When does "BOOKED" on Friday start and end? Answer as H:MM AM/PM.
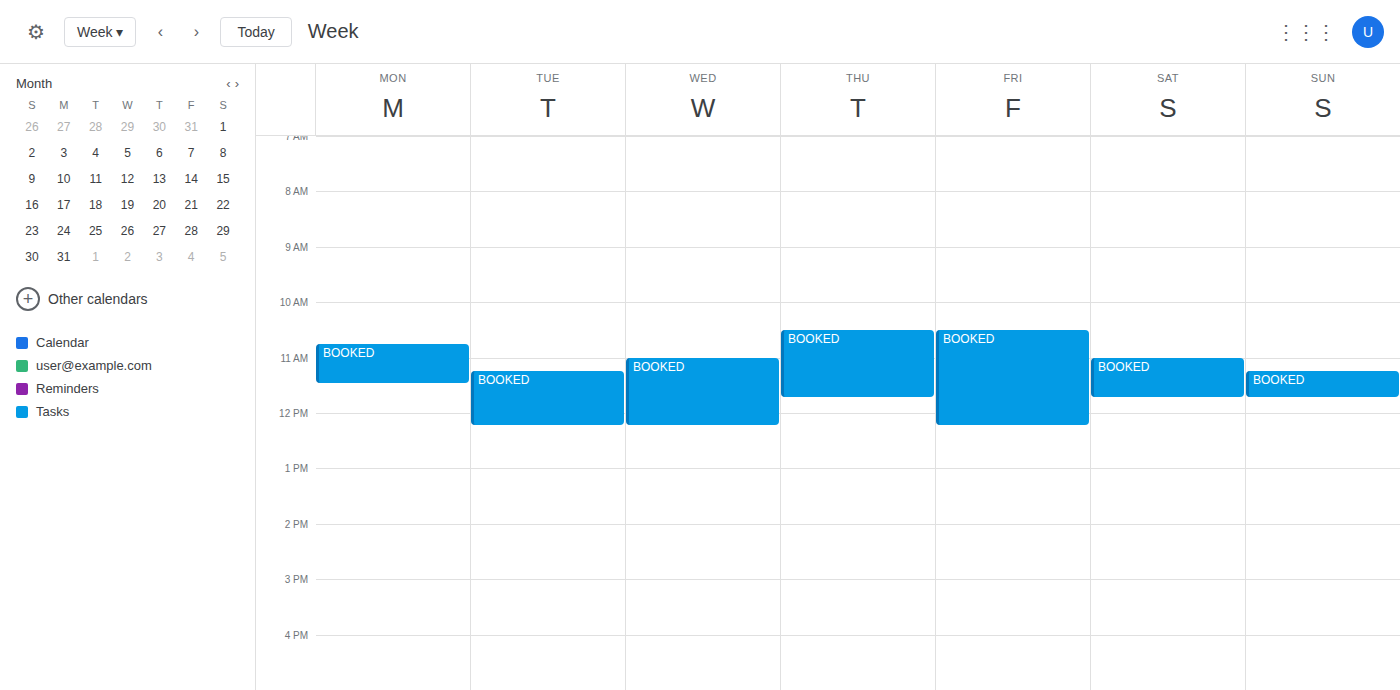
10:30 AM to 12:15 PM